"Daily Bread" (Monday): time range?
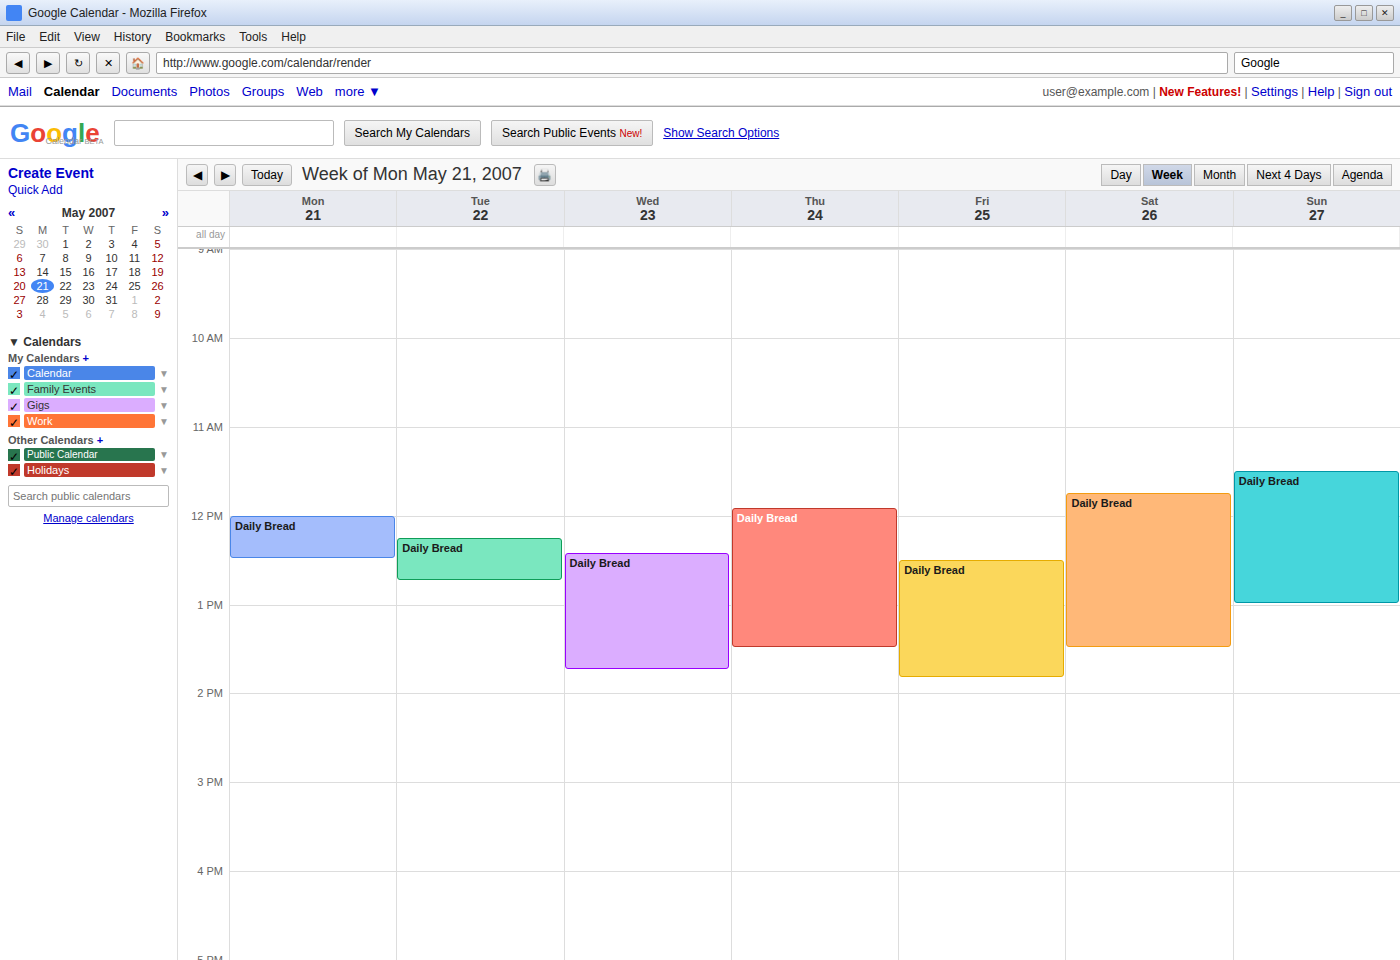
12:00 PM to 12:30 PM